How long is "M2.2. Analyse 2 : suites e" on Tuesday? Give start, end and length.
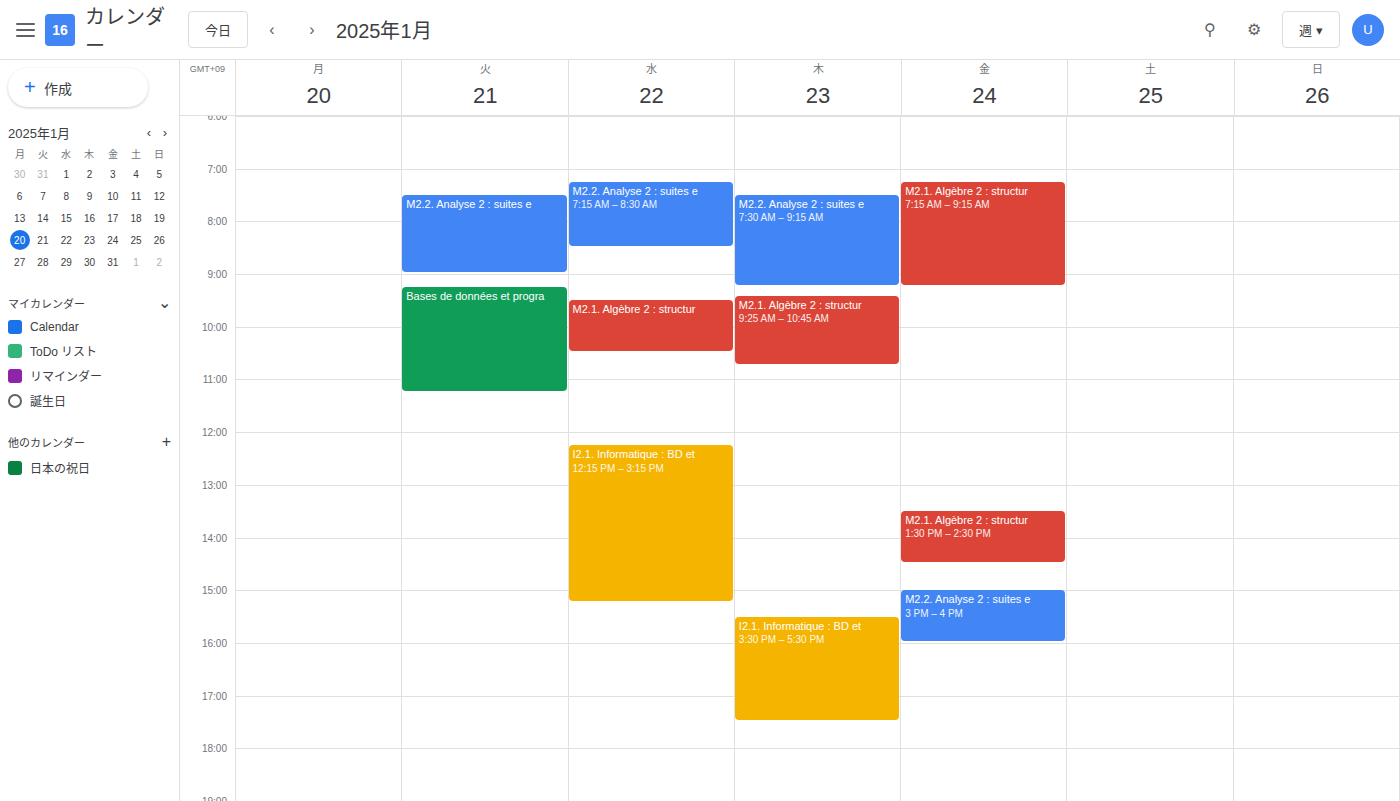
7:30 AM to 9:00 AM, 1 hour 30 minutes